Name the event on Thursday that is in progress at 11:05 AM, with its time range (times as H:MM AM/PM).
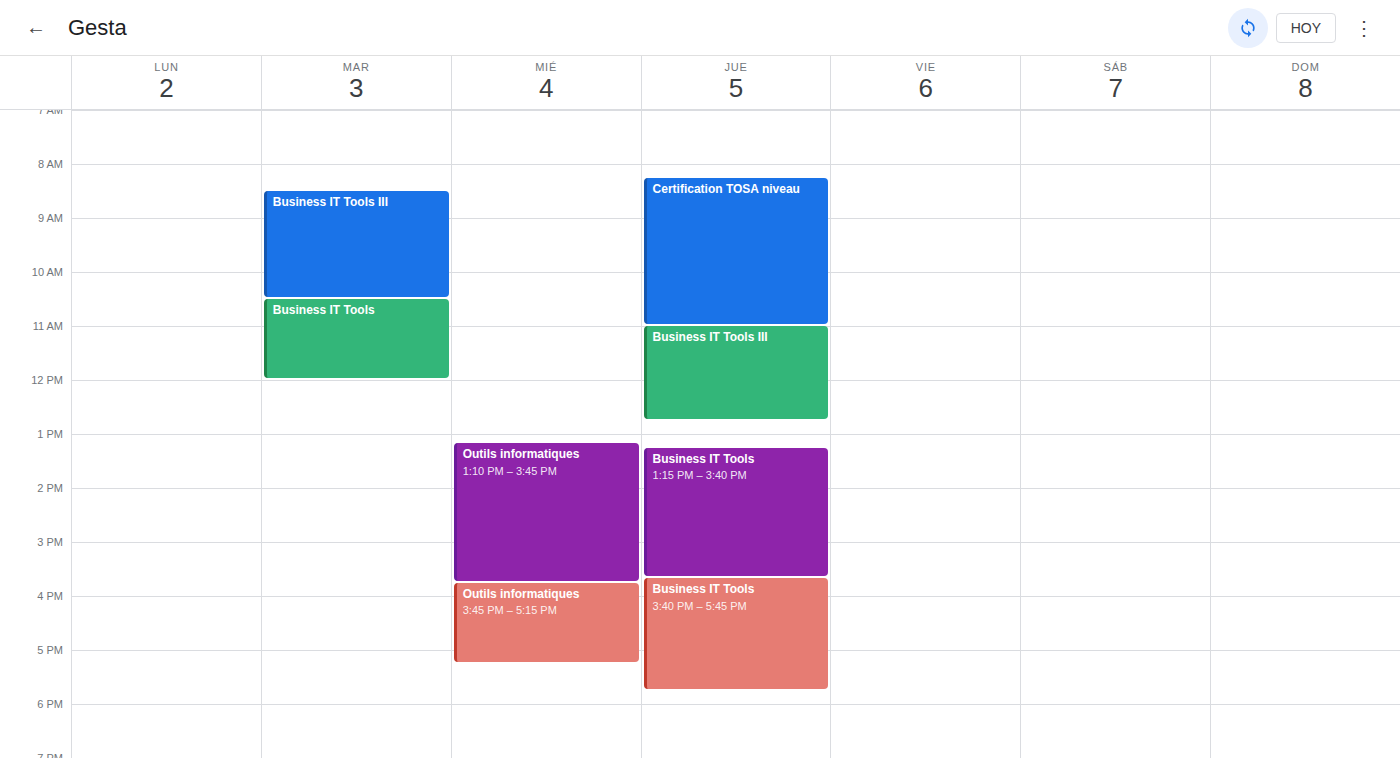
"Business IT Tools III", 11:00 AM to 12:45 PM